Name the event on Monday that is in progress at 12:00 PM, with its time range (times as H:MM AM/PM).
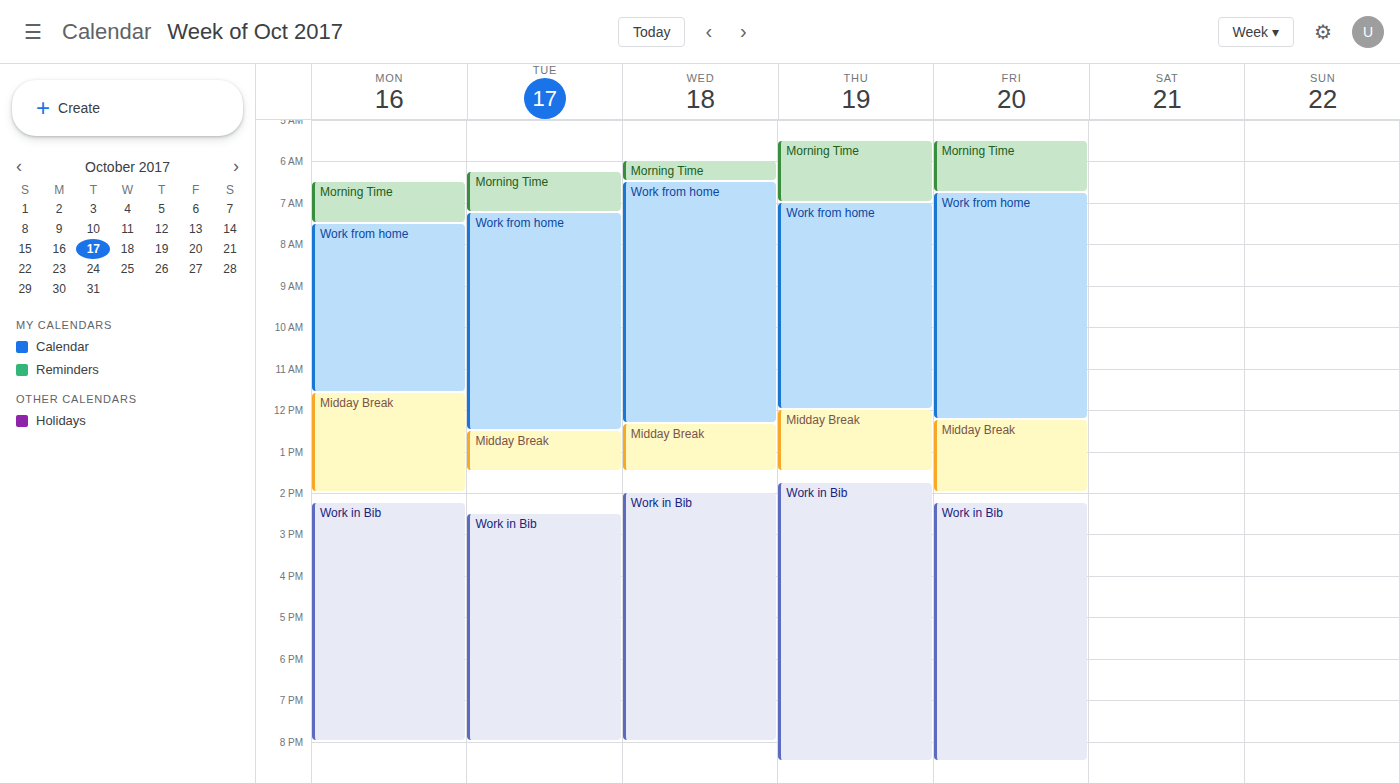
"Midday Break", 11:35 AM to 2:00 PM